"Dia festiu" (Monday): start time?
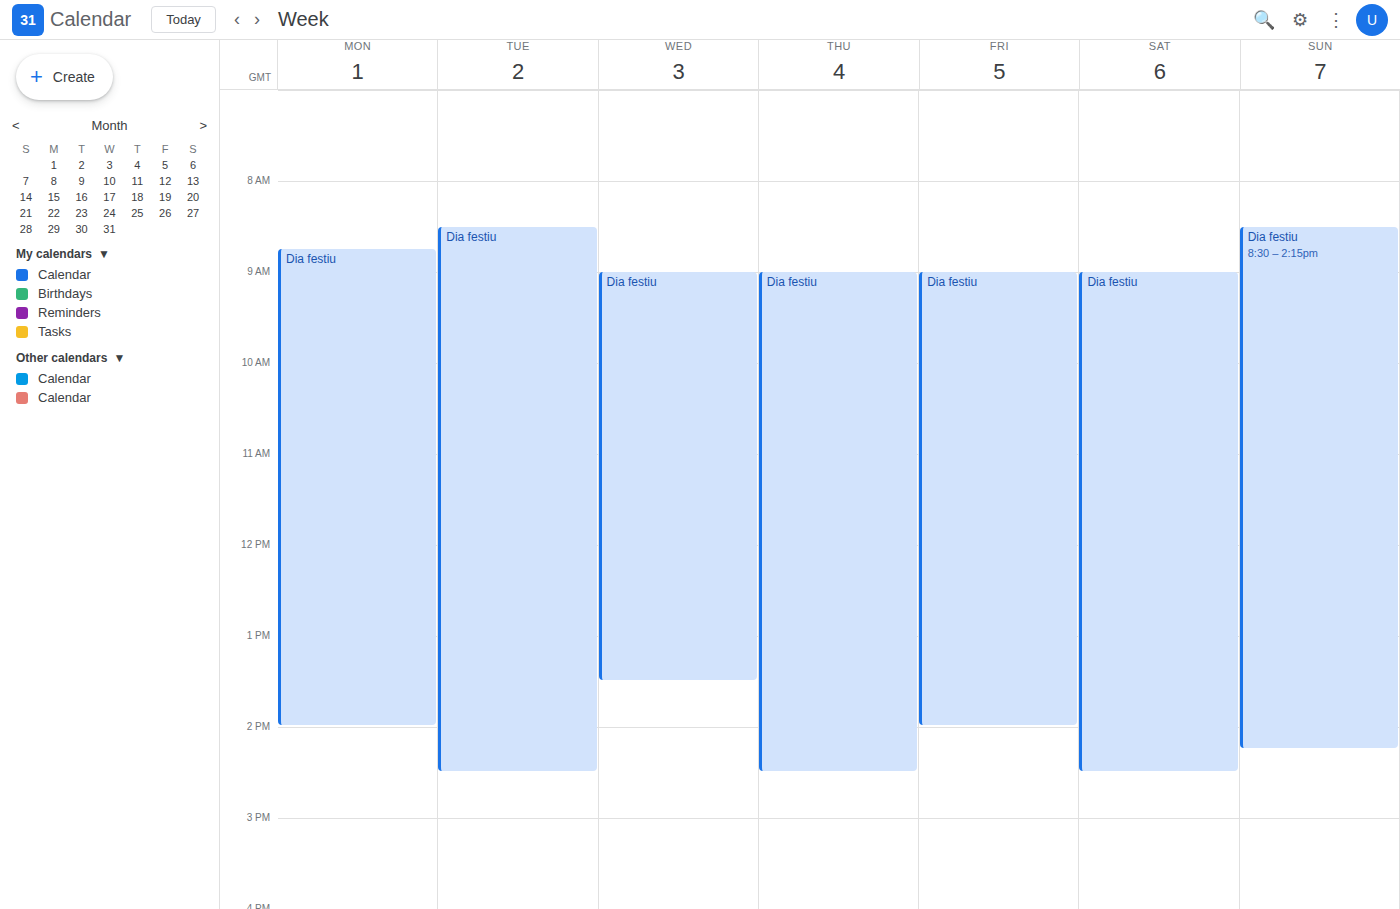
08:45